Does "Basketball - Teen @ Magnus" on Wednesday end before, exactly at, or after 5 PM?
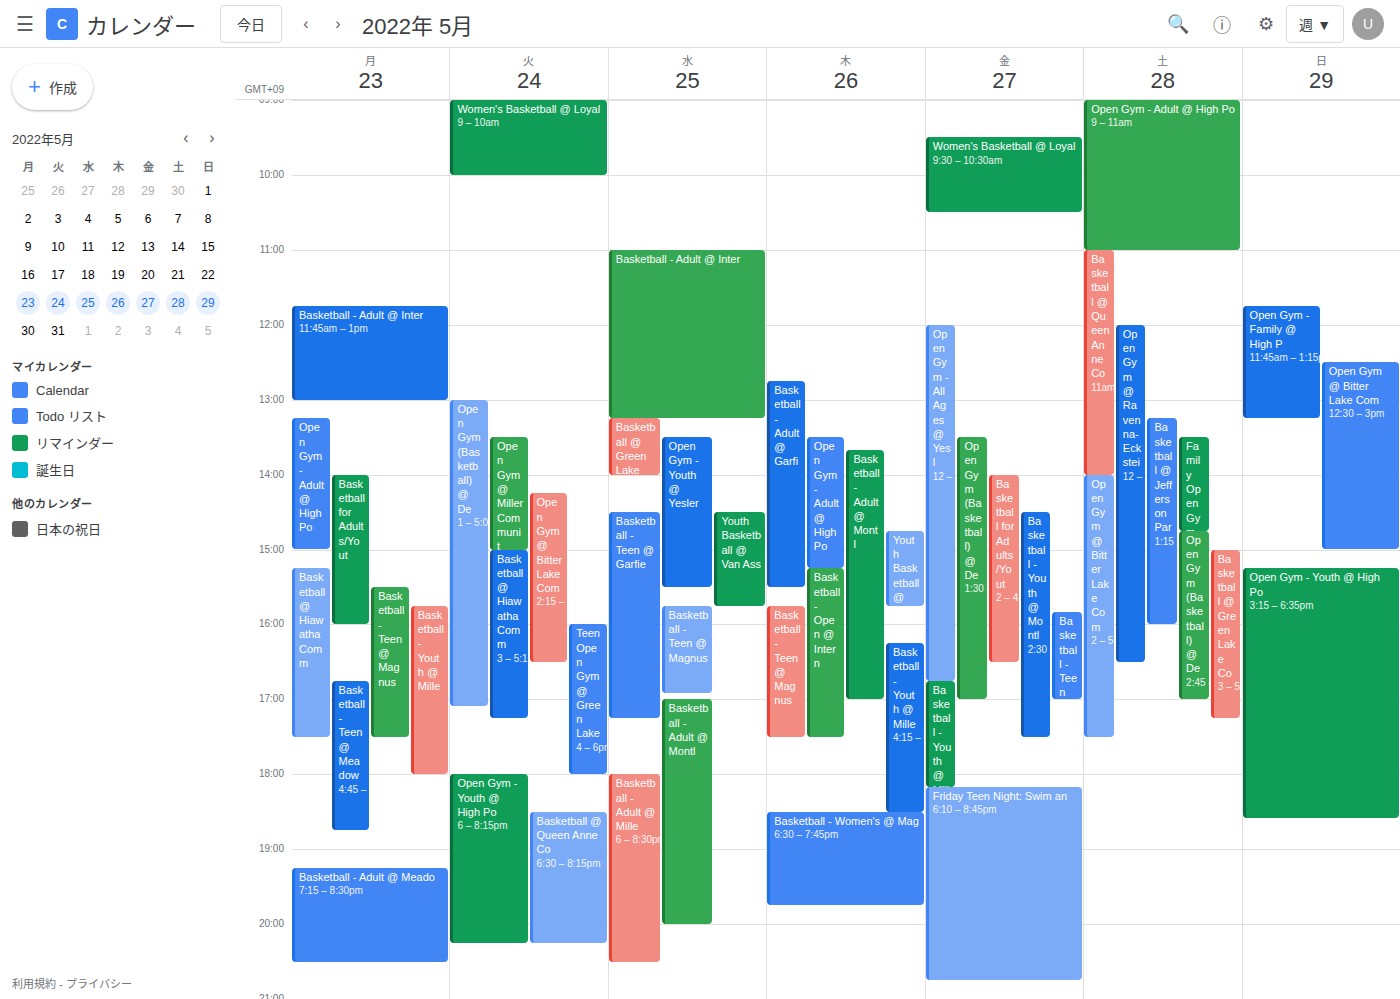
4:55 PM -- before 5 PM, 5 minutes above the 5 PM line.